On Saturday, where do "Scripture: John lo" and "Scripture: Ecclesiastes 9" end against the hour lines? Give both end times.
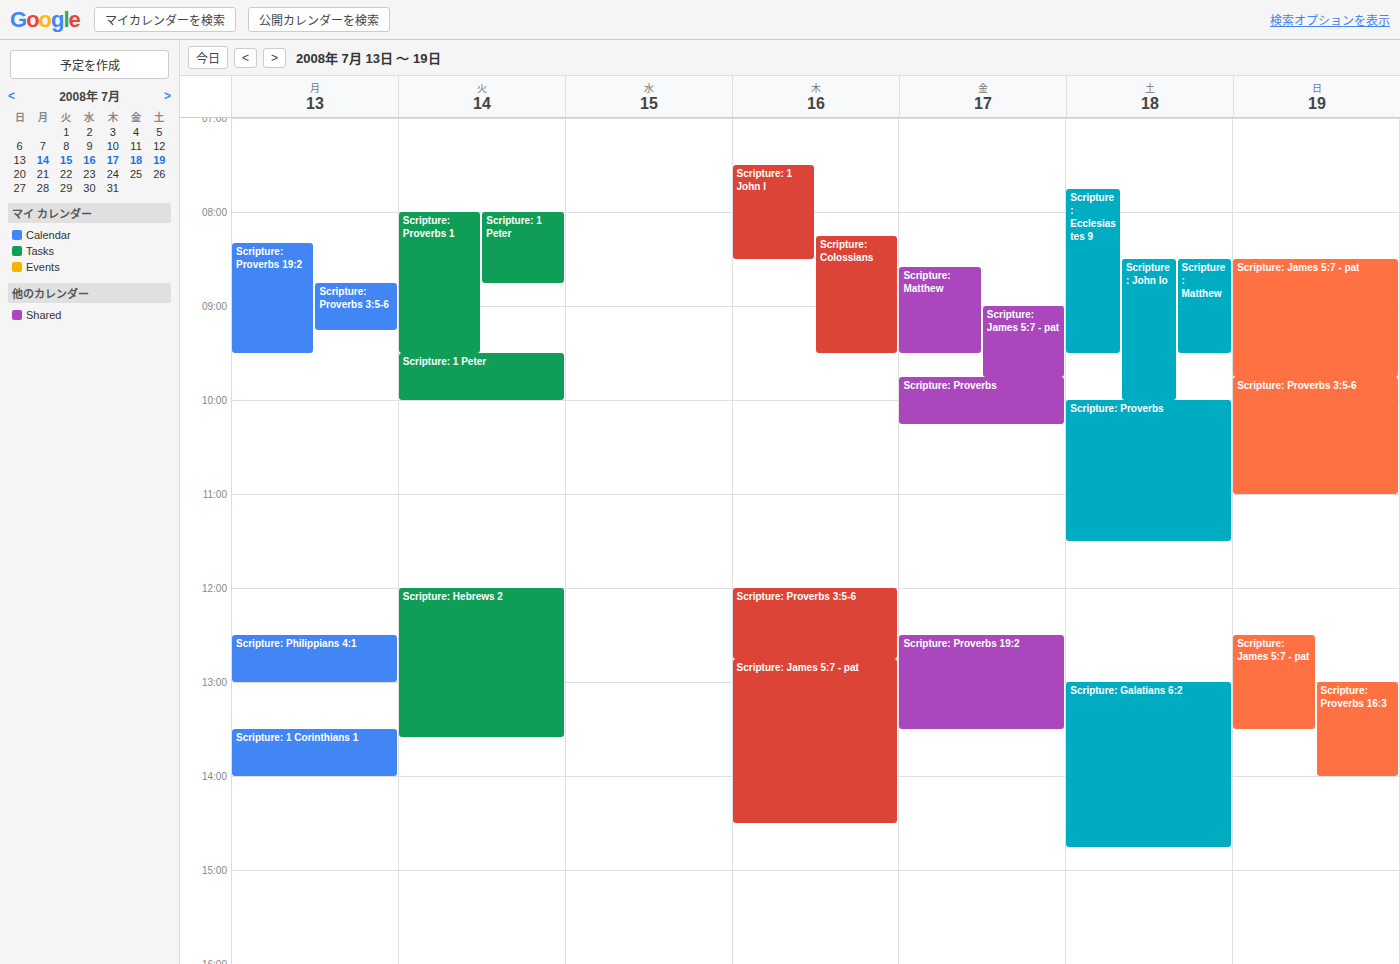
"Scripture: John lo": 10:00 AM, exactly on the 10 AM line. "Scripture: Ecclesiastes 9": 9:30 AM, halfway between the 9 AM and 10 AM lines.